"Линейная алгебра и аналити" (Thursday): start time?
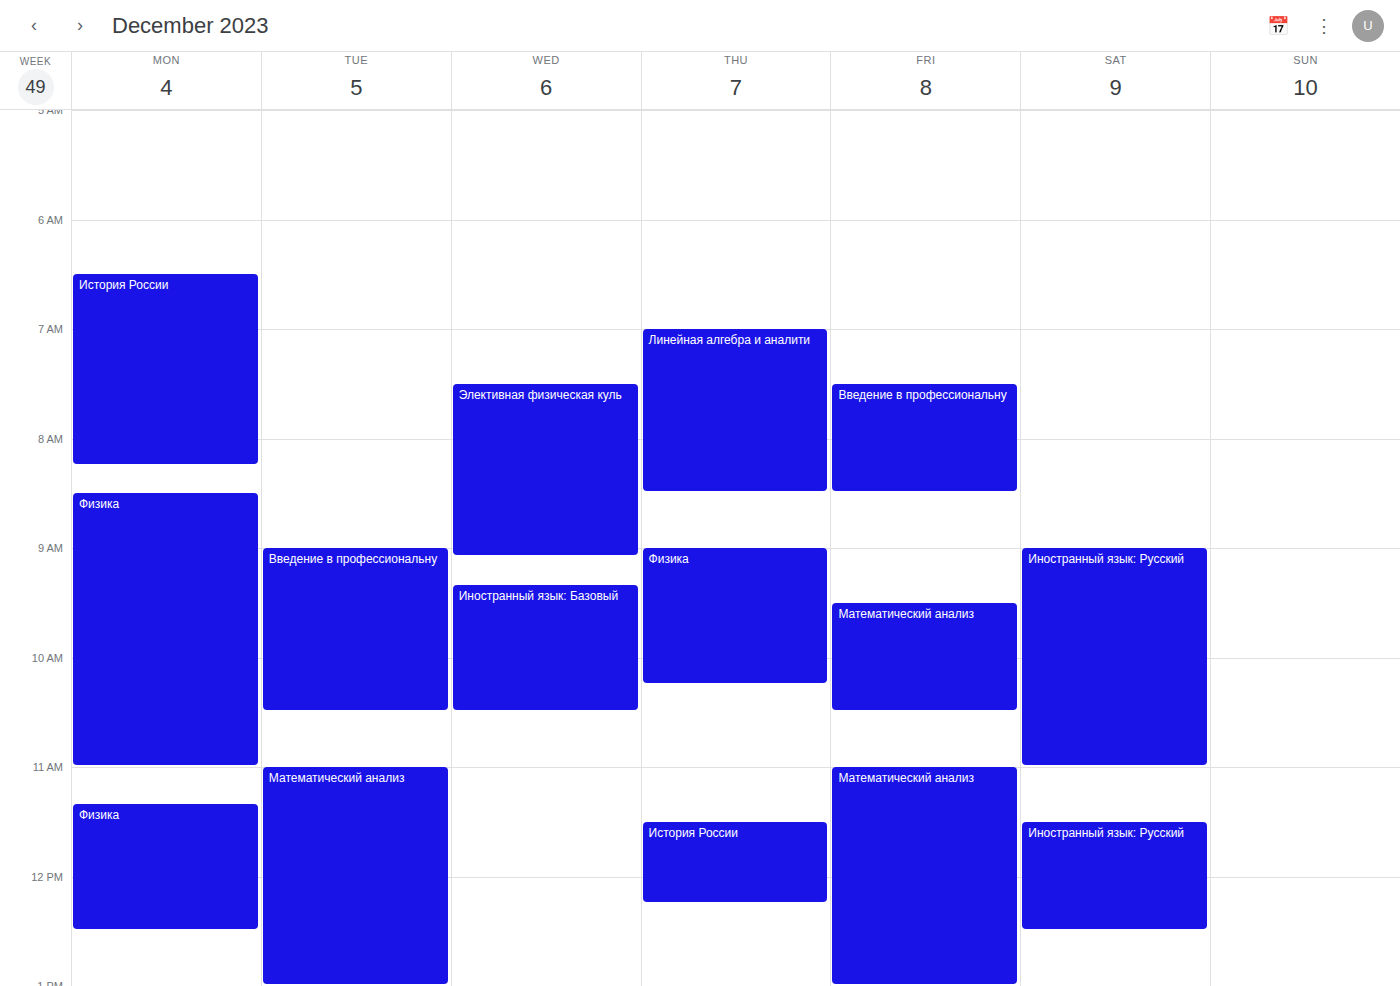
7:00 AM